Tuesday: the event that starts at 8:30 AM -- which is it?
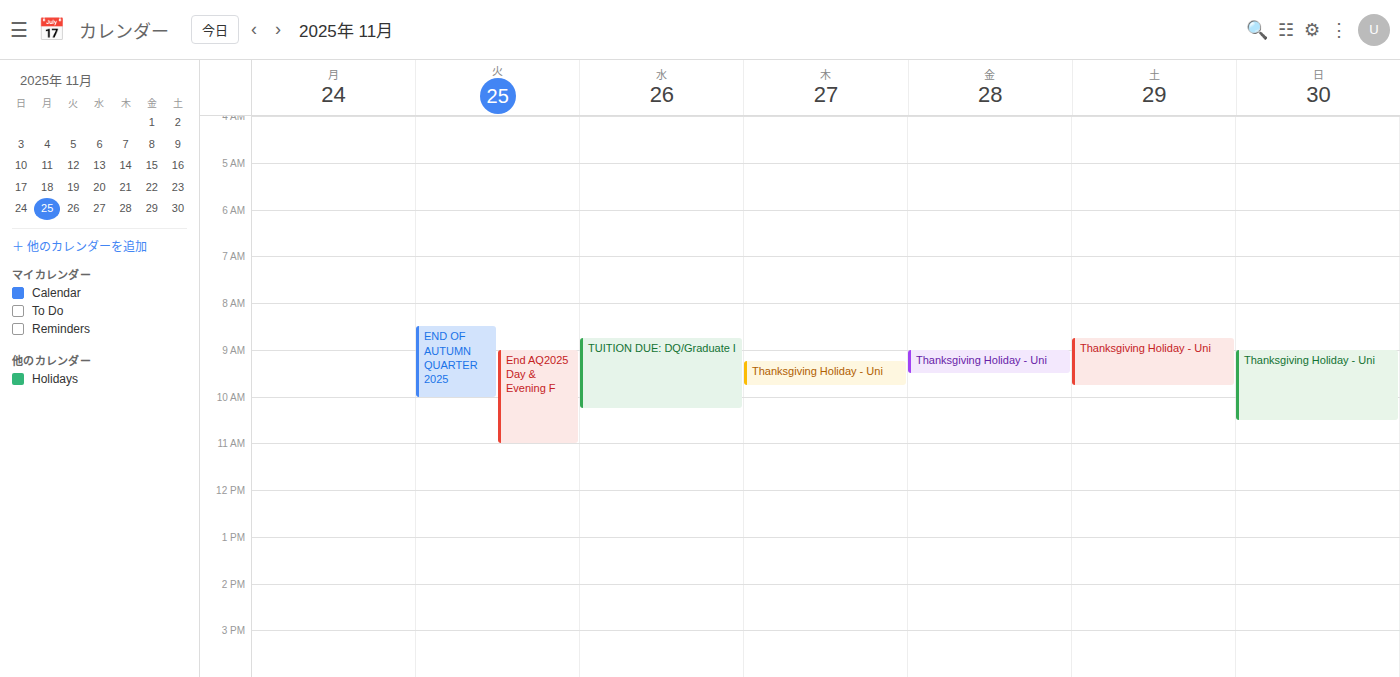
"END OF AUTUMN QUARTER 2025"